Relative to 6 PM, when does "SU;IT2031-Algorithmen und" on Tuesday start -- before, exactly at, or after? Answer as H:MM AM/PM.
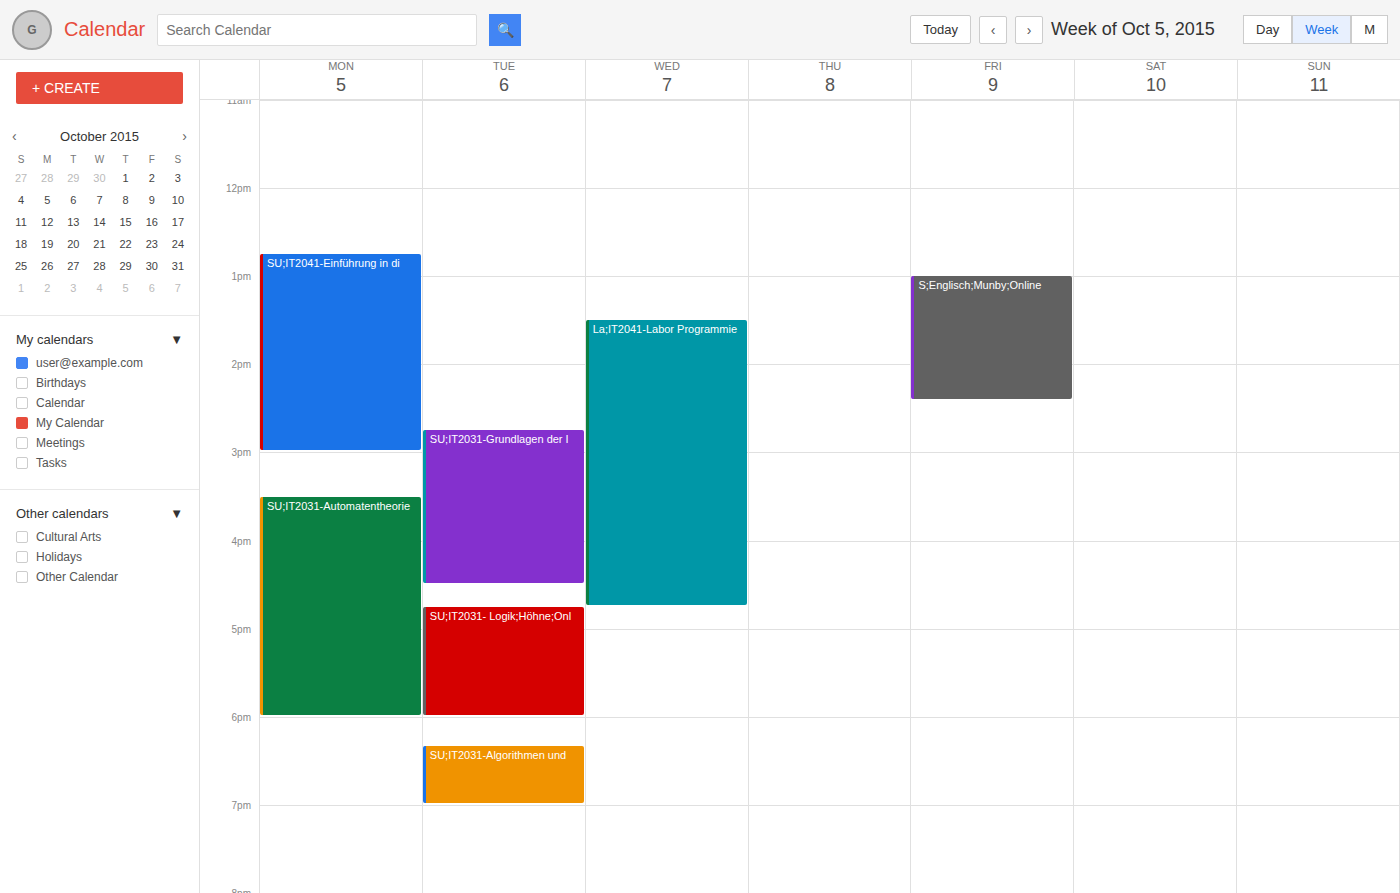
6:20 PM -- after 6 PM, 20 minutes below the 6 PM line.